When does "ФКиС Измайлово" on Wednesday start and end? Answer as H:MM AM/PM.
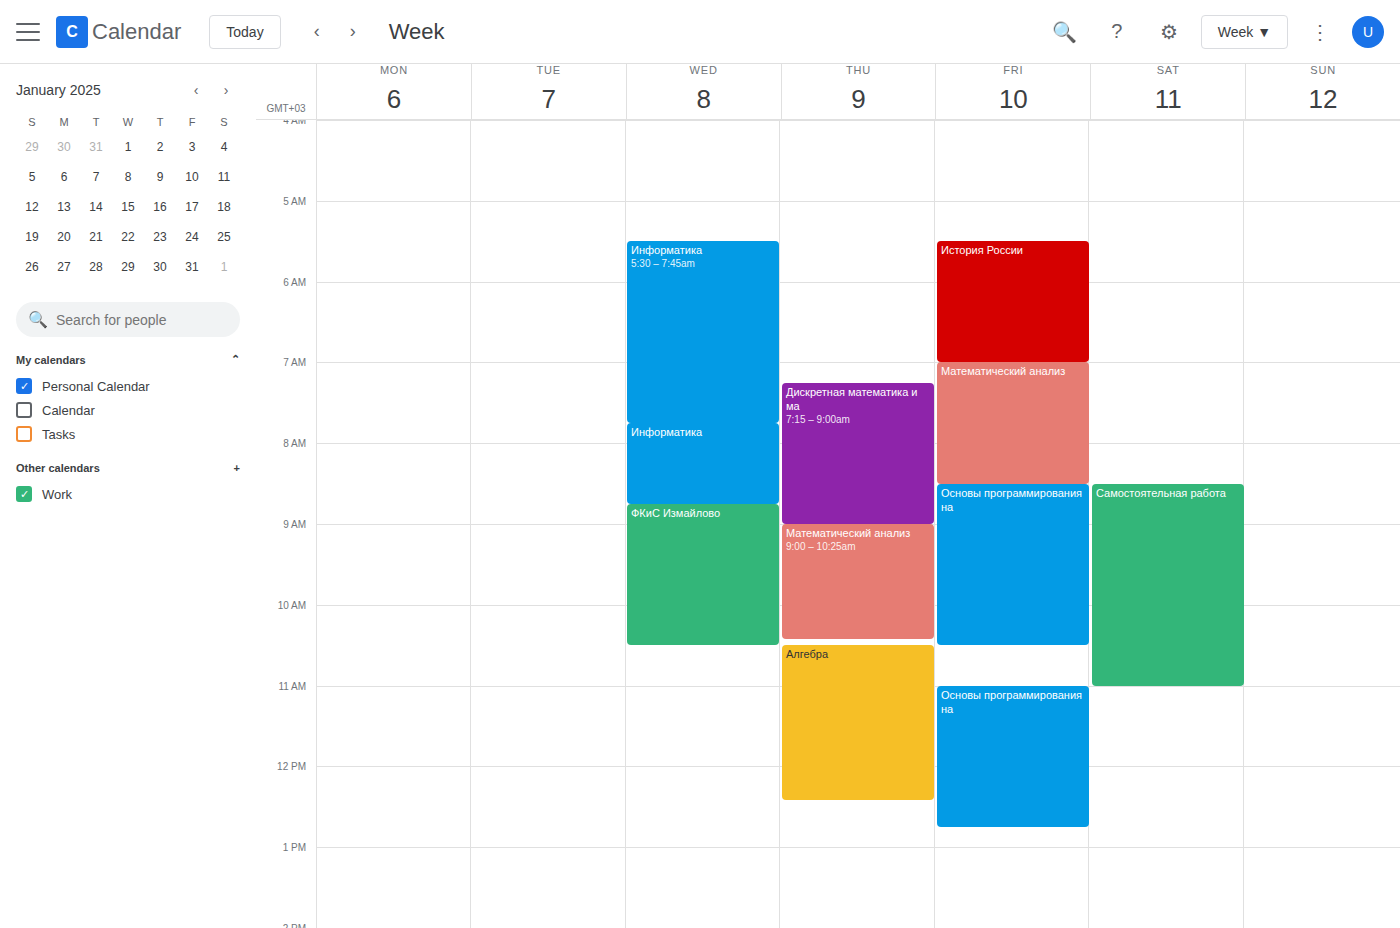
8:45 AM to 10:30 AM